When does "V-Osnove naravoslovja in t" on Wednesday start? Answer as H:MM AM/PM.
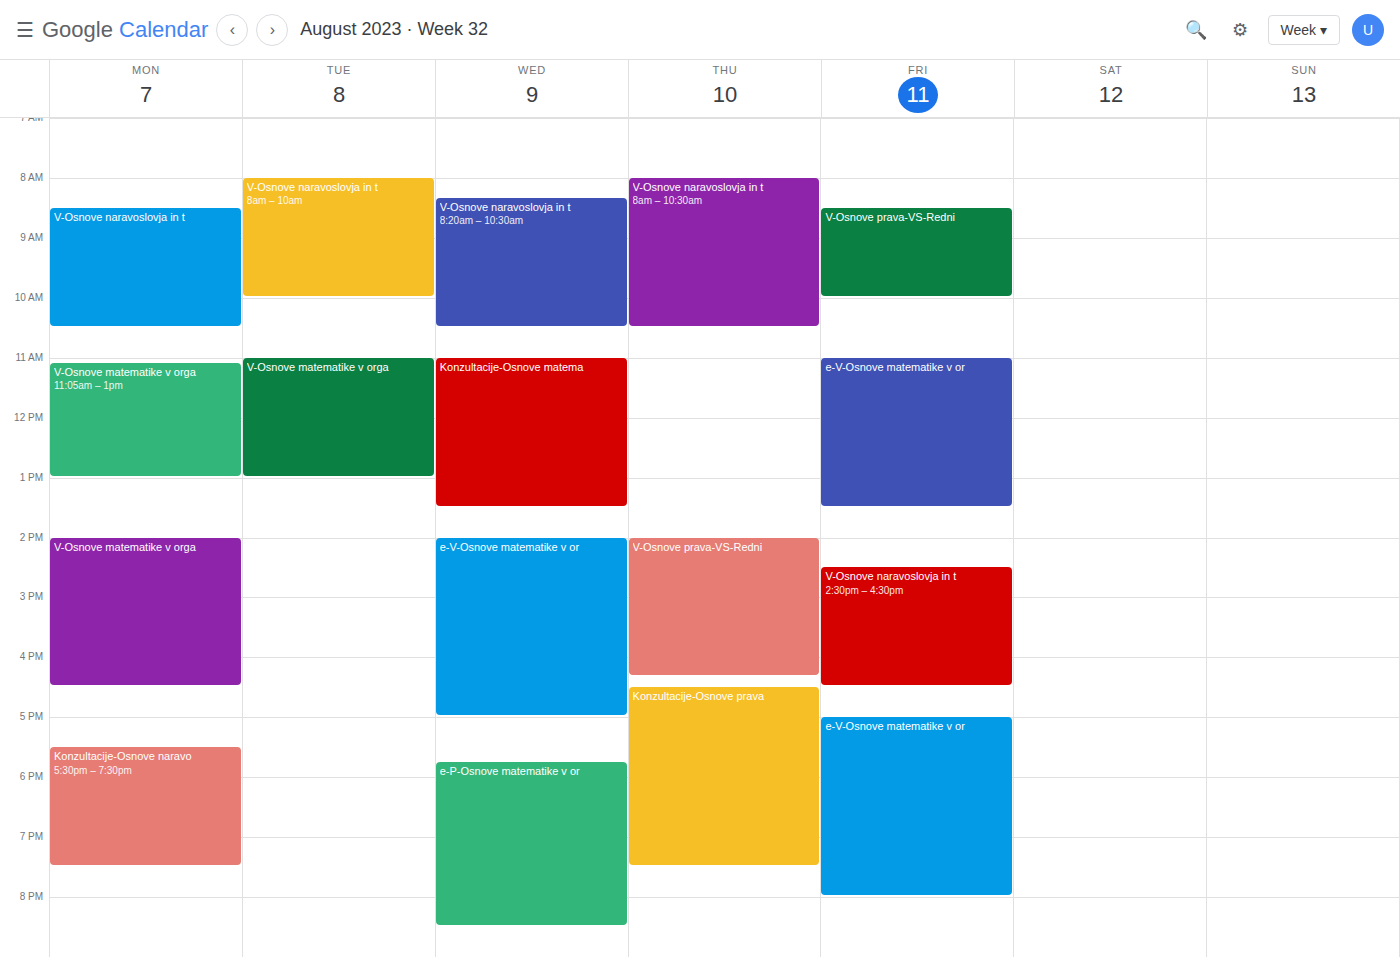
8:20 AM